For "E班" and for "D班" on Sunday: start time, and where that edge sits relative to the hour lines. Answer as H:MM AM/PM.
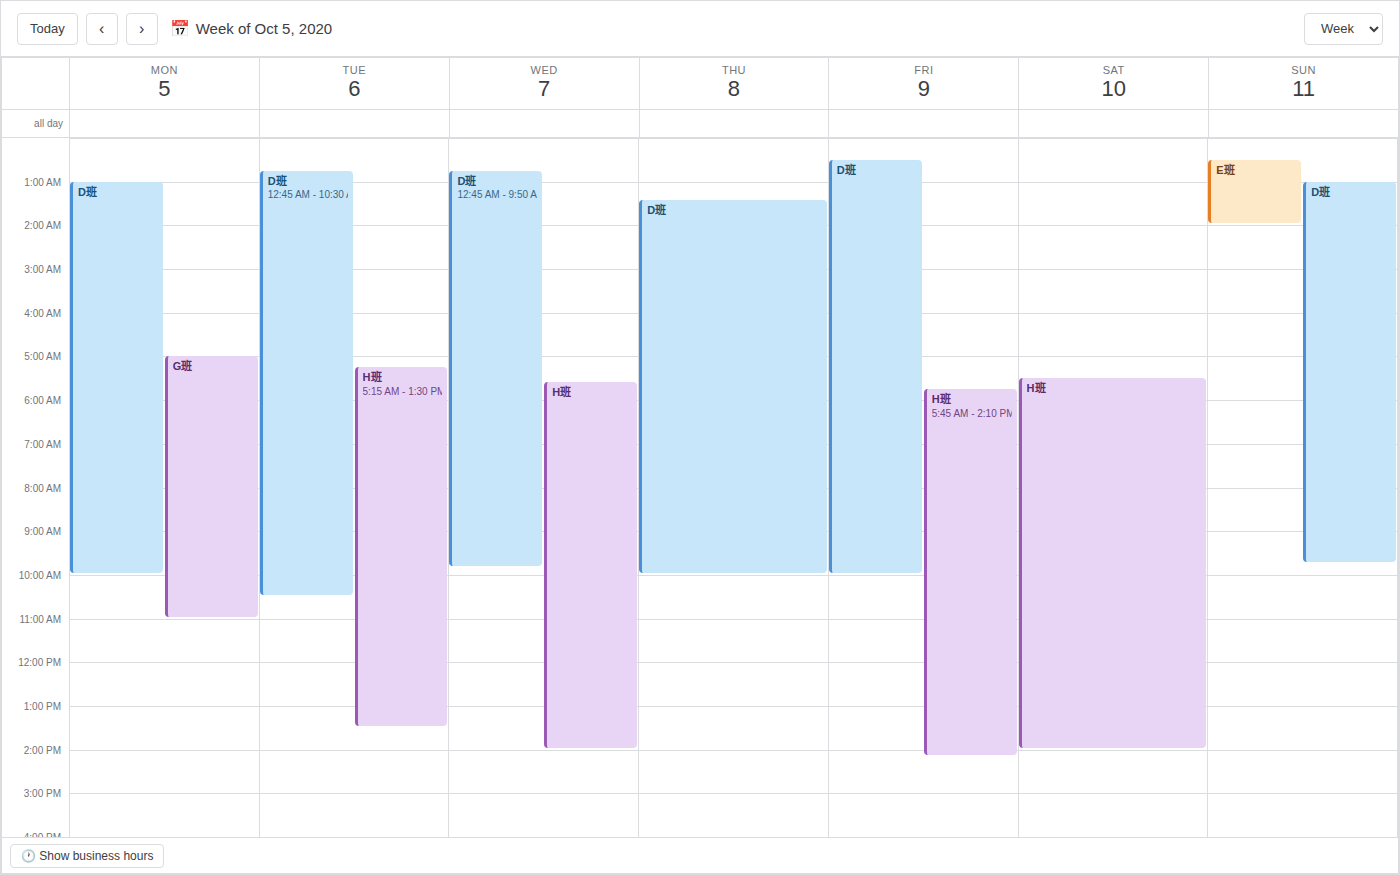
"E班": 12:30 AM, halfway between the 12 AM and 1 AM lines. "D班": 1:00 AM, exactly on the 1 AM line.